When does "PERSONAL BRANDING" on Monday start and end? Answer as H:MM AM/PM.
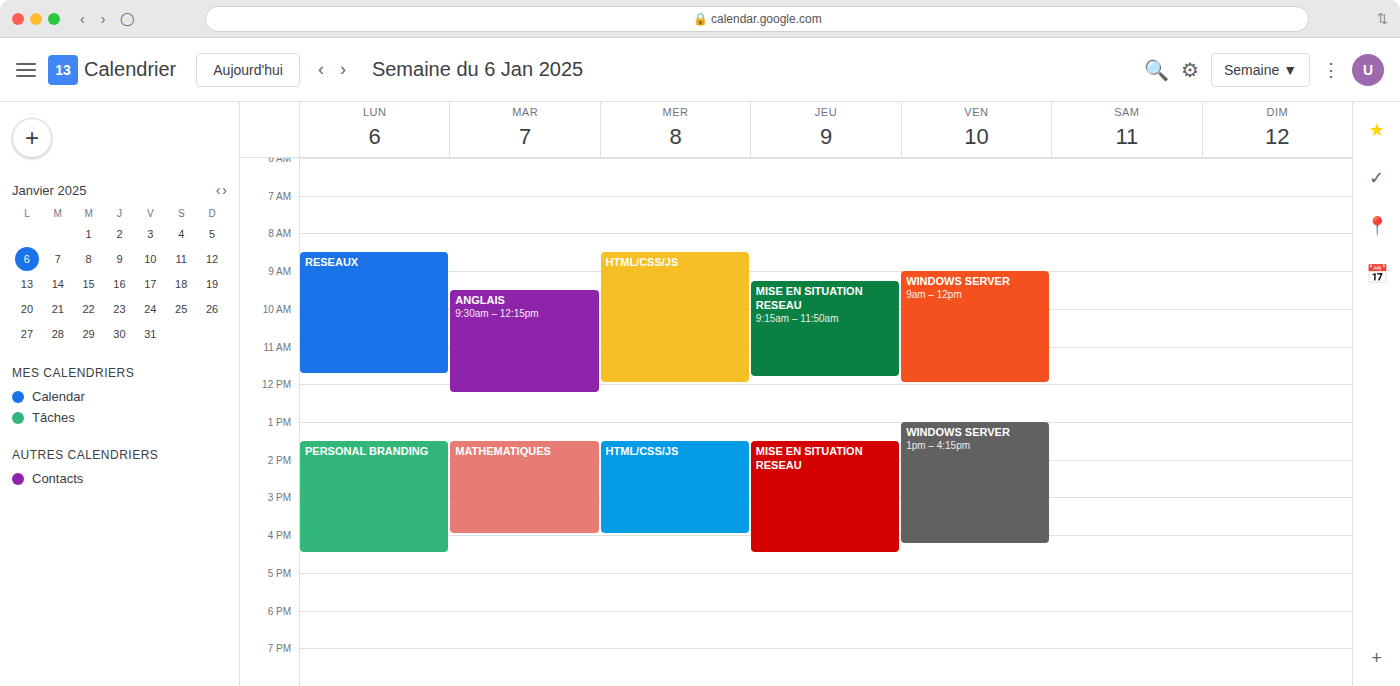
1:30 PM to 4:30 PM